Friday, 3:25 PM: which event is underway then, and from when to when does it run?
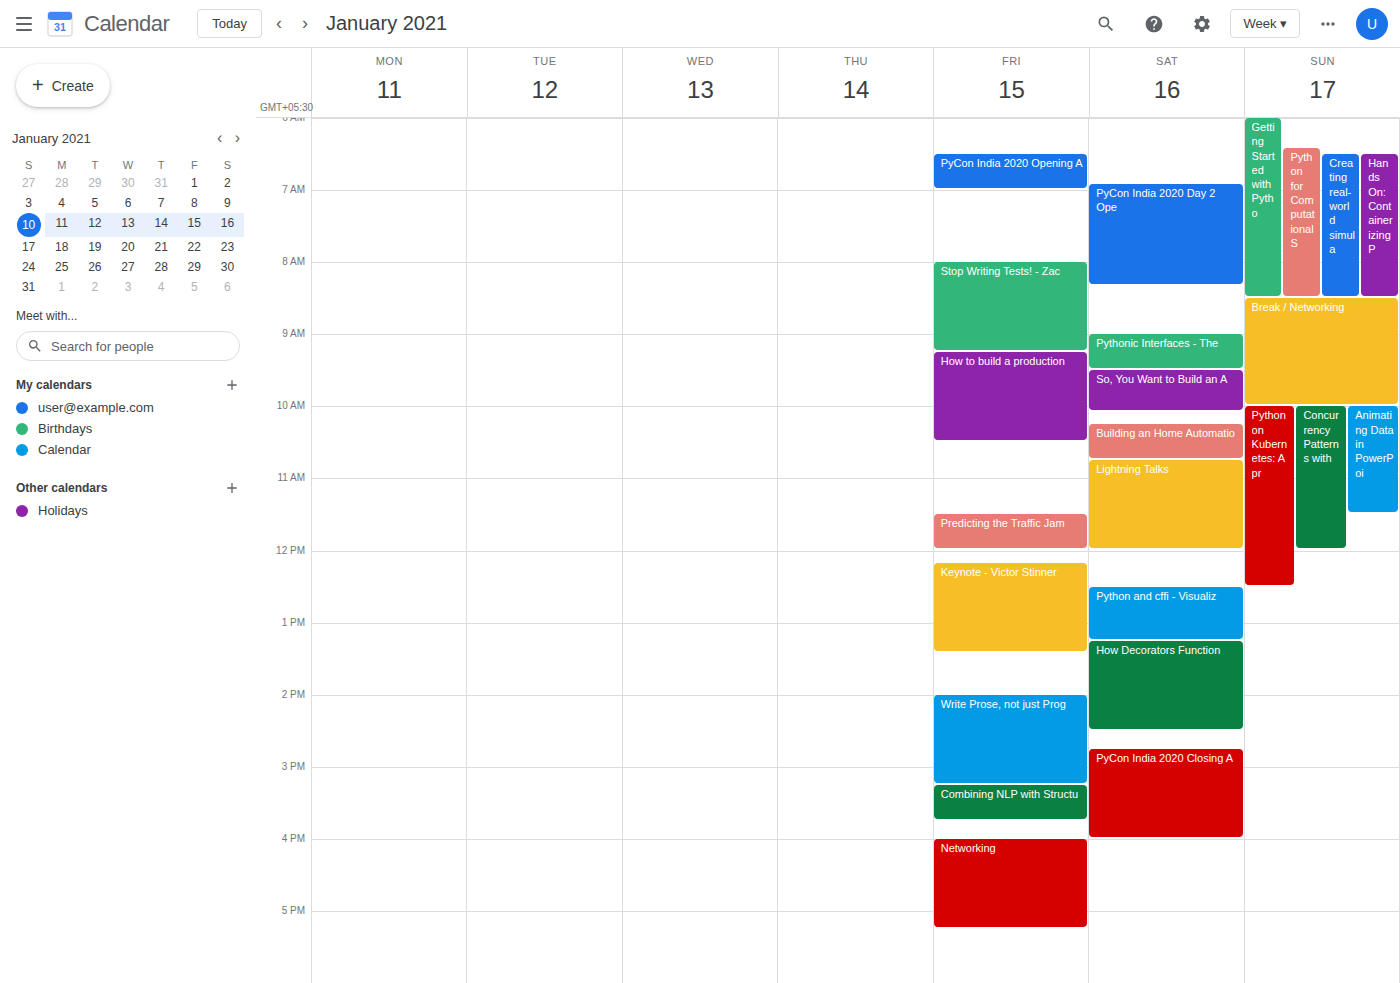
"Combining NLP with Structu", 3:15 PM to 3:45 PM